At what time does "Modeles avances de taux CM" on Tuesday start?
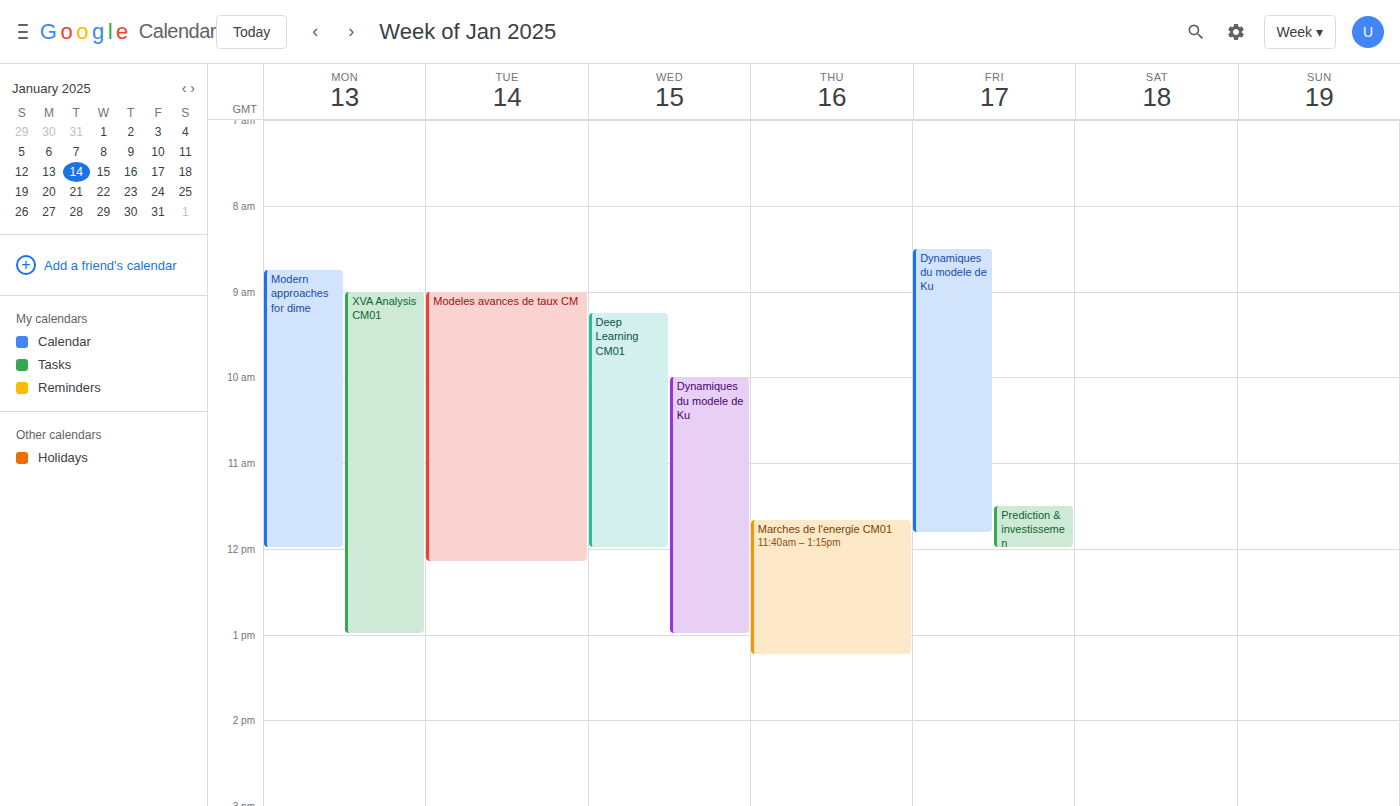
9:00 AM